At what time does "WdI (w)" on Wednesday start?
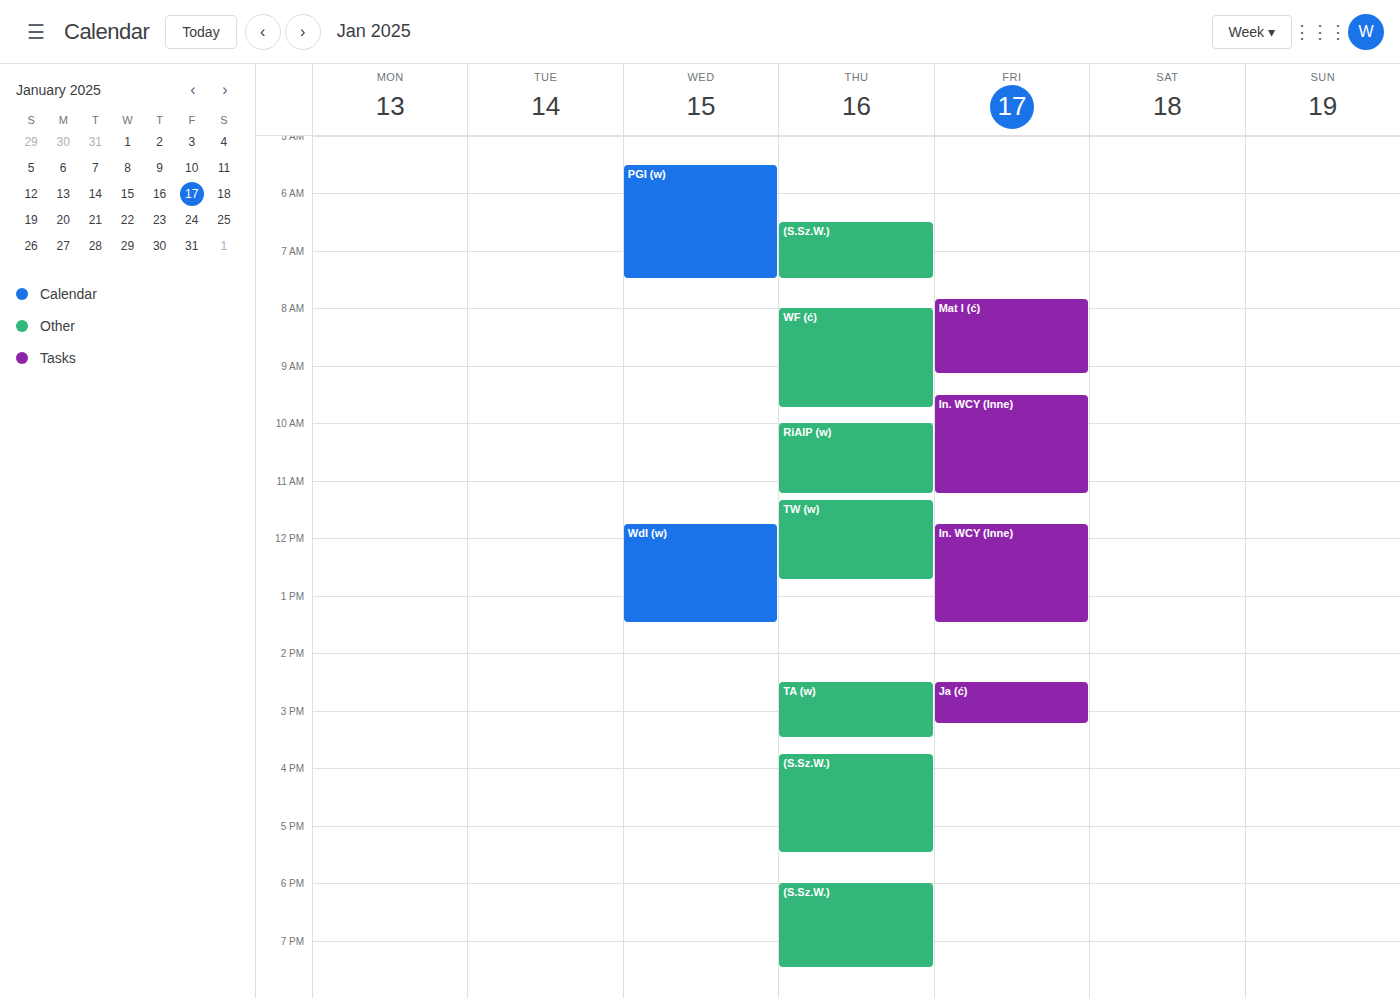
11:45 AM